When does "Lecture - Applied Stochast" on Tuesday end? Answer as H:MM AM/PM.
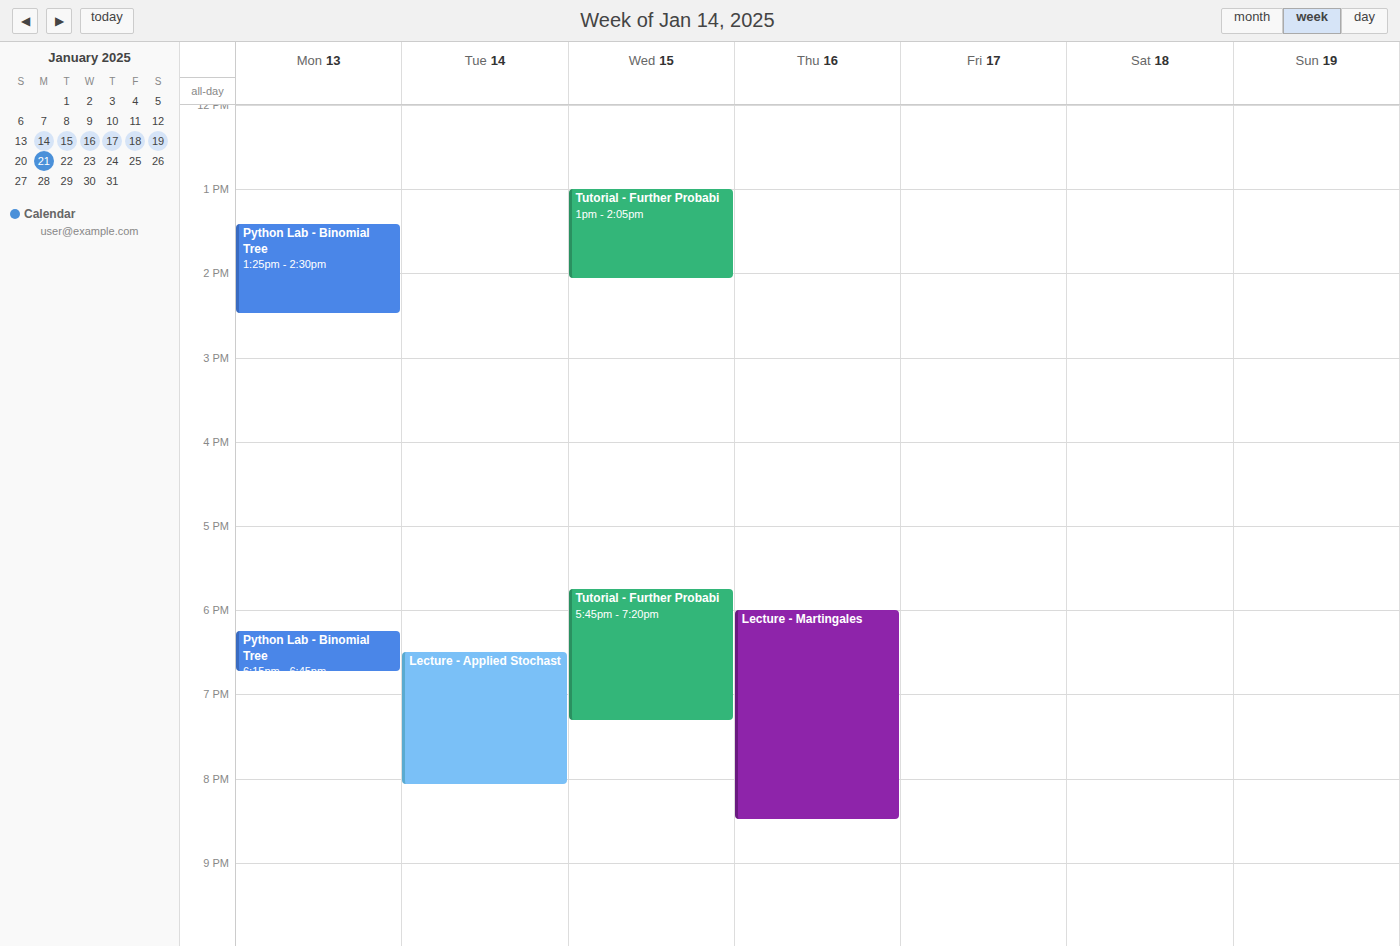
8:05 PM